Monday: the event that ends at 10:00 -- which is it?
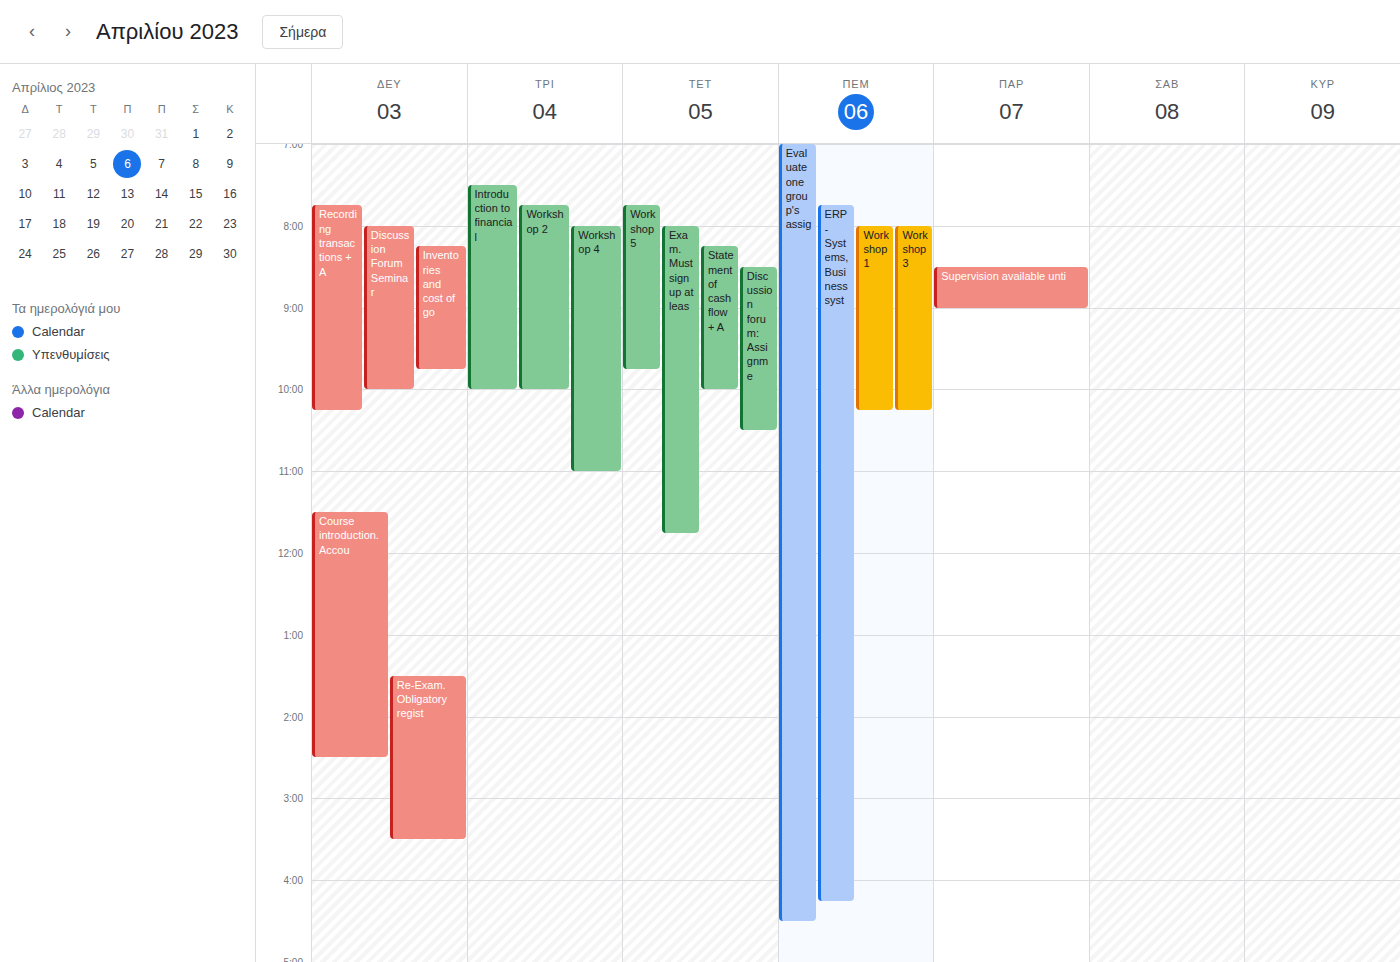
"Discussion Forum Seminar"